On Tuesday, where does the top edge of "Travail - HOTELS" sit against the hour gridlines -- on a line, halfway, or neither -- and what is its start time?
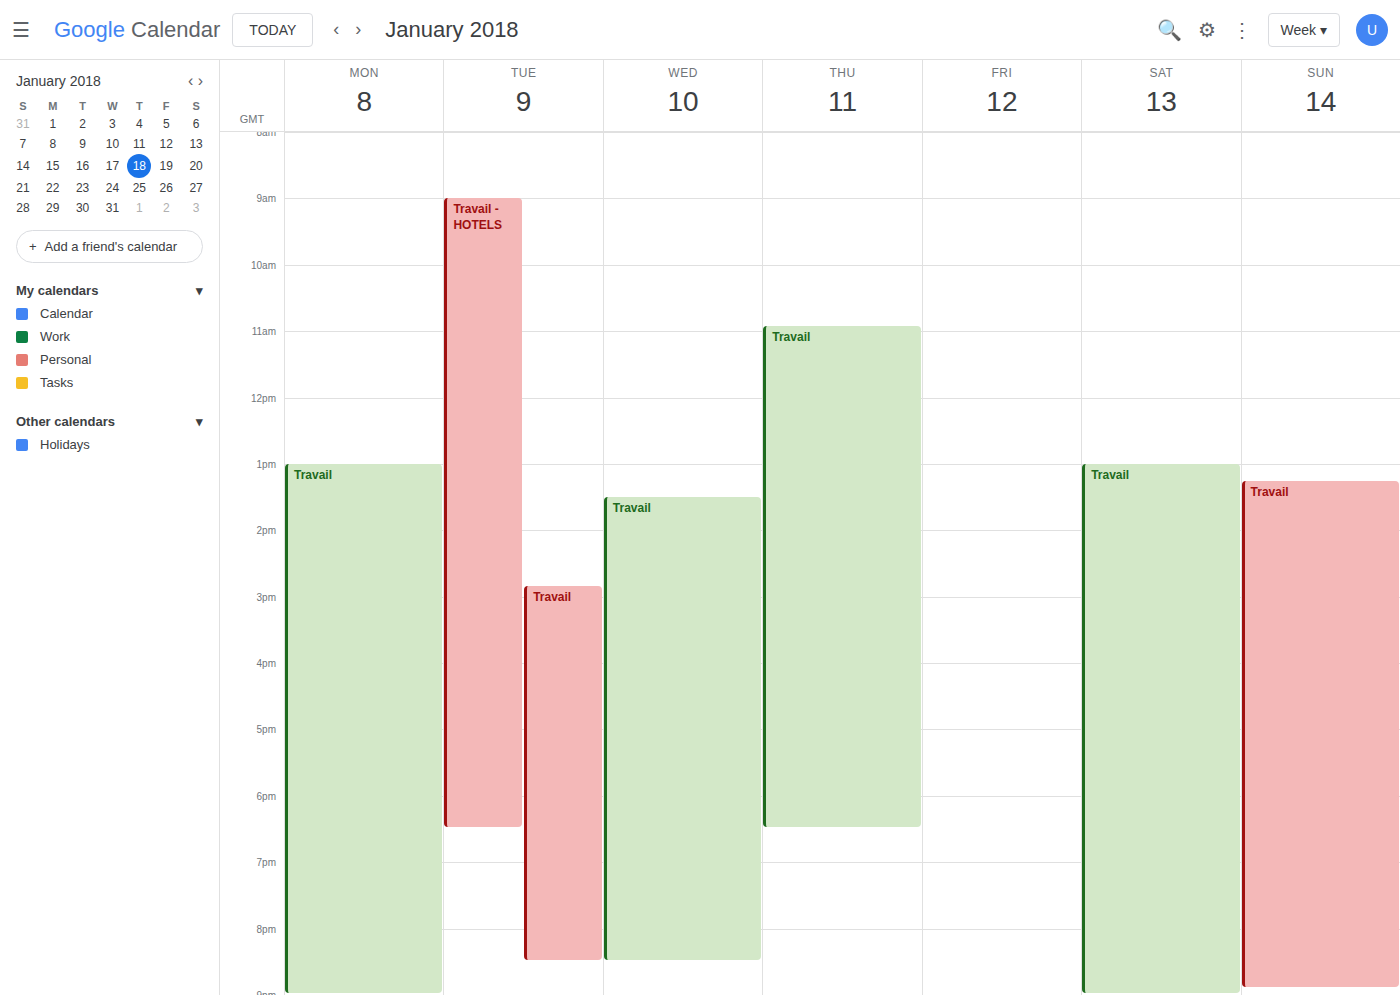
9:00 AM -- exactly on the 9 AM line.